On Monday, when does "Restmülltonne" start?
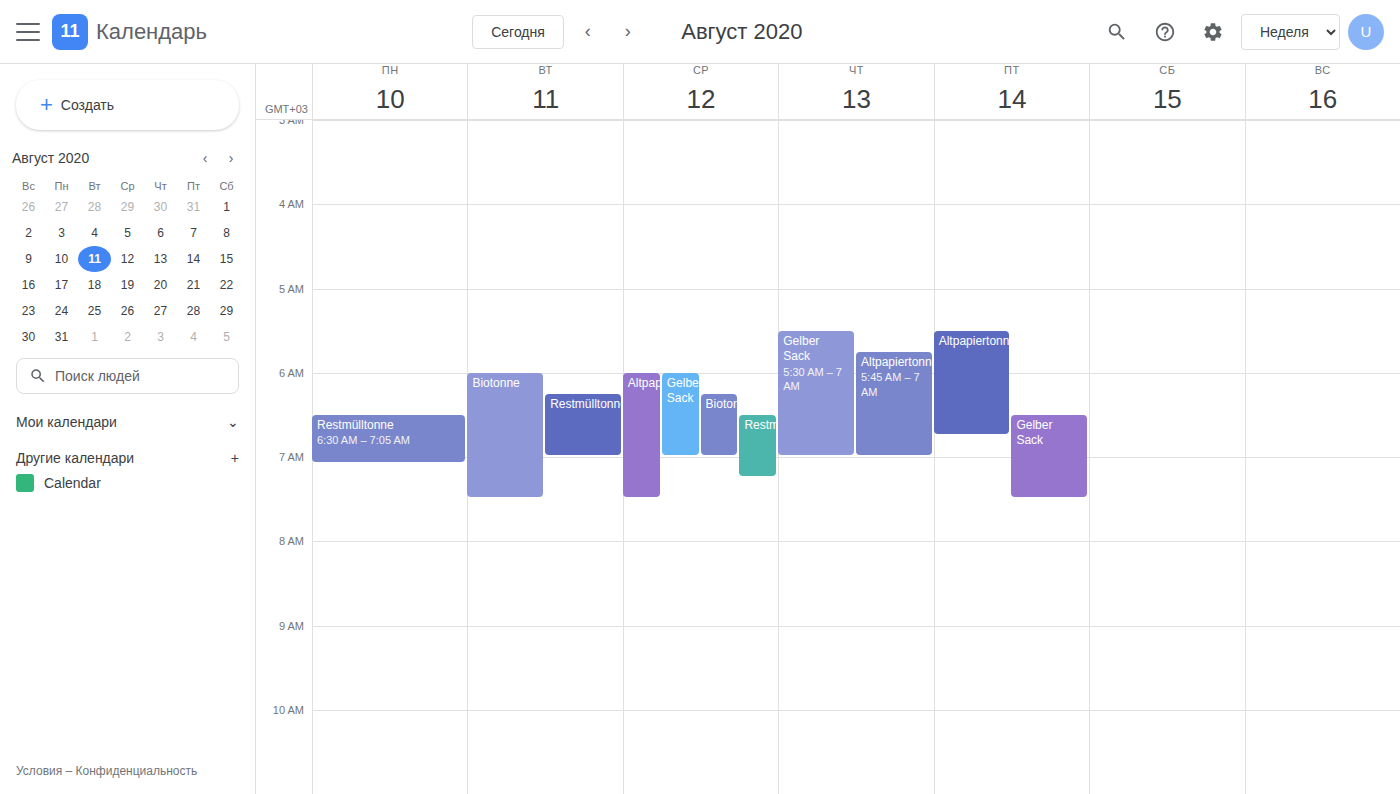
06:30